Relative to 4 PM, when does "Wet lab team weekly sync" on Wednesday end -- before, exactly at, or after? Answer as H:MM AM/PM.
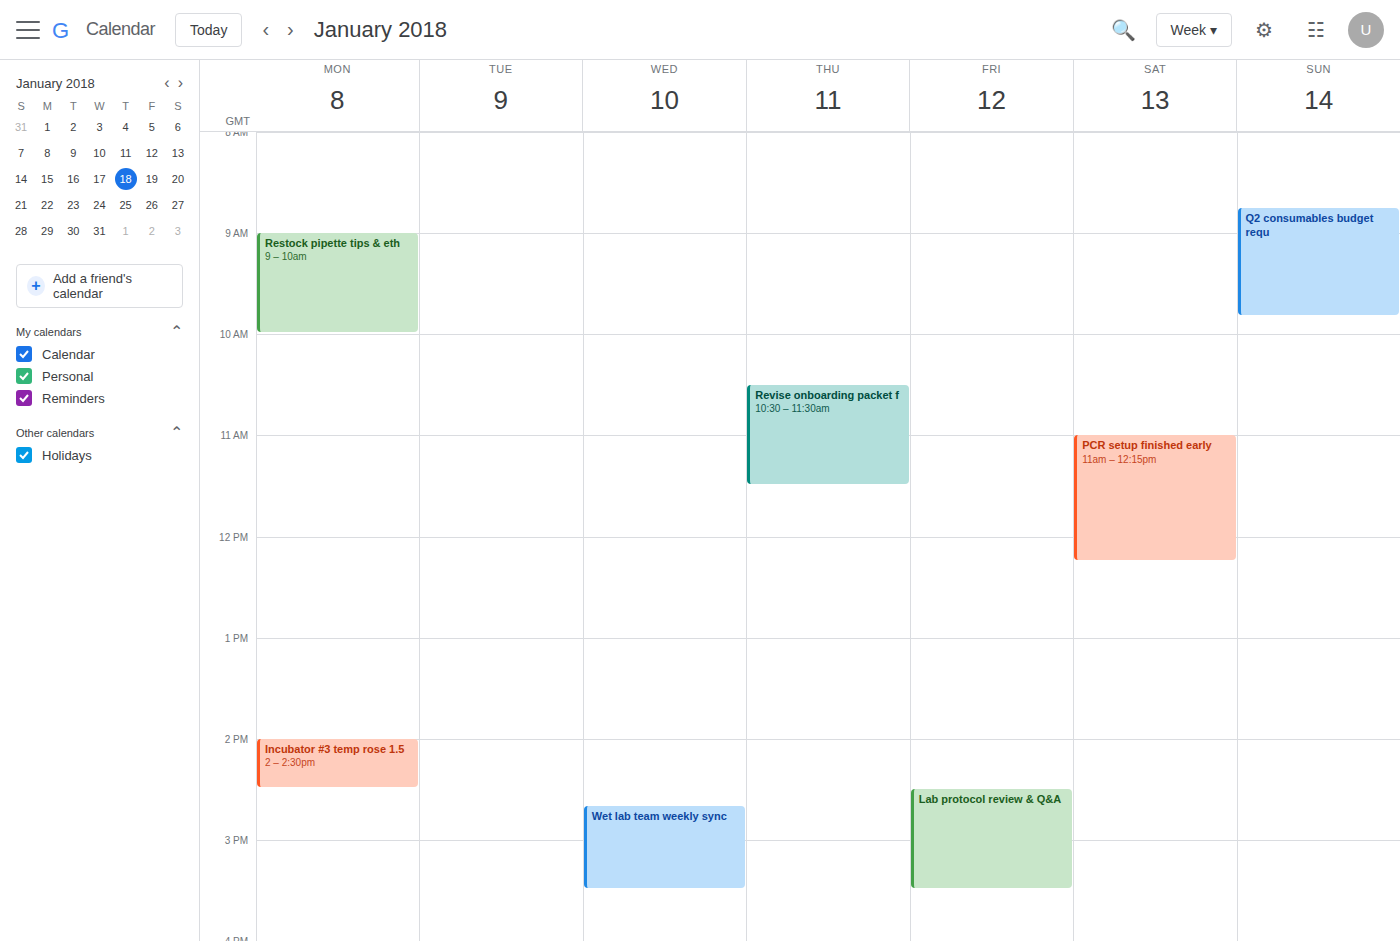
3:30 PM -- before 4 PM, 30 minutes above the 4 PM line.